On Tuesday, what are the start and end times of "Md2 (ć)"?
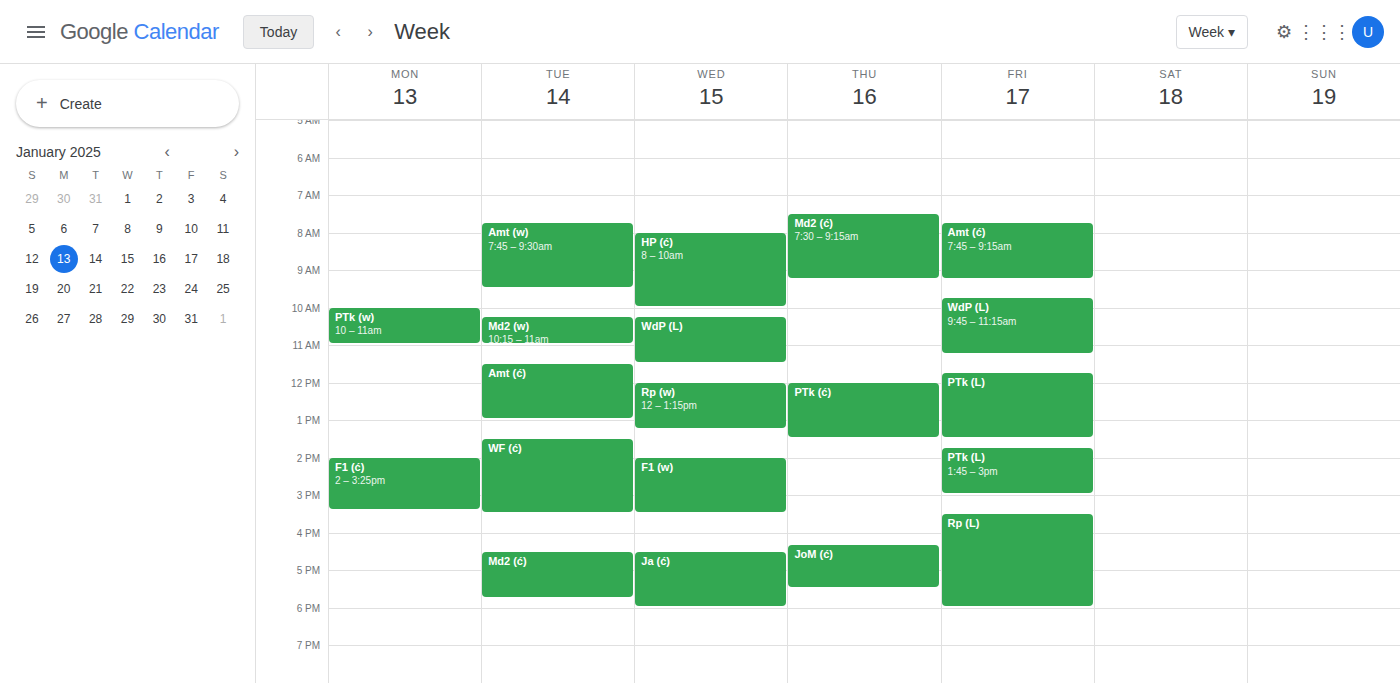
4:30 PM to 5:45 PM